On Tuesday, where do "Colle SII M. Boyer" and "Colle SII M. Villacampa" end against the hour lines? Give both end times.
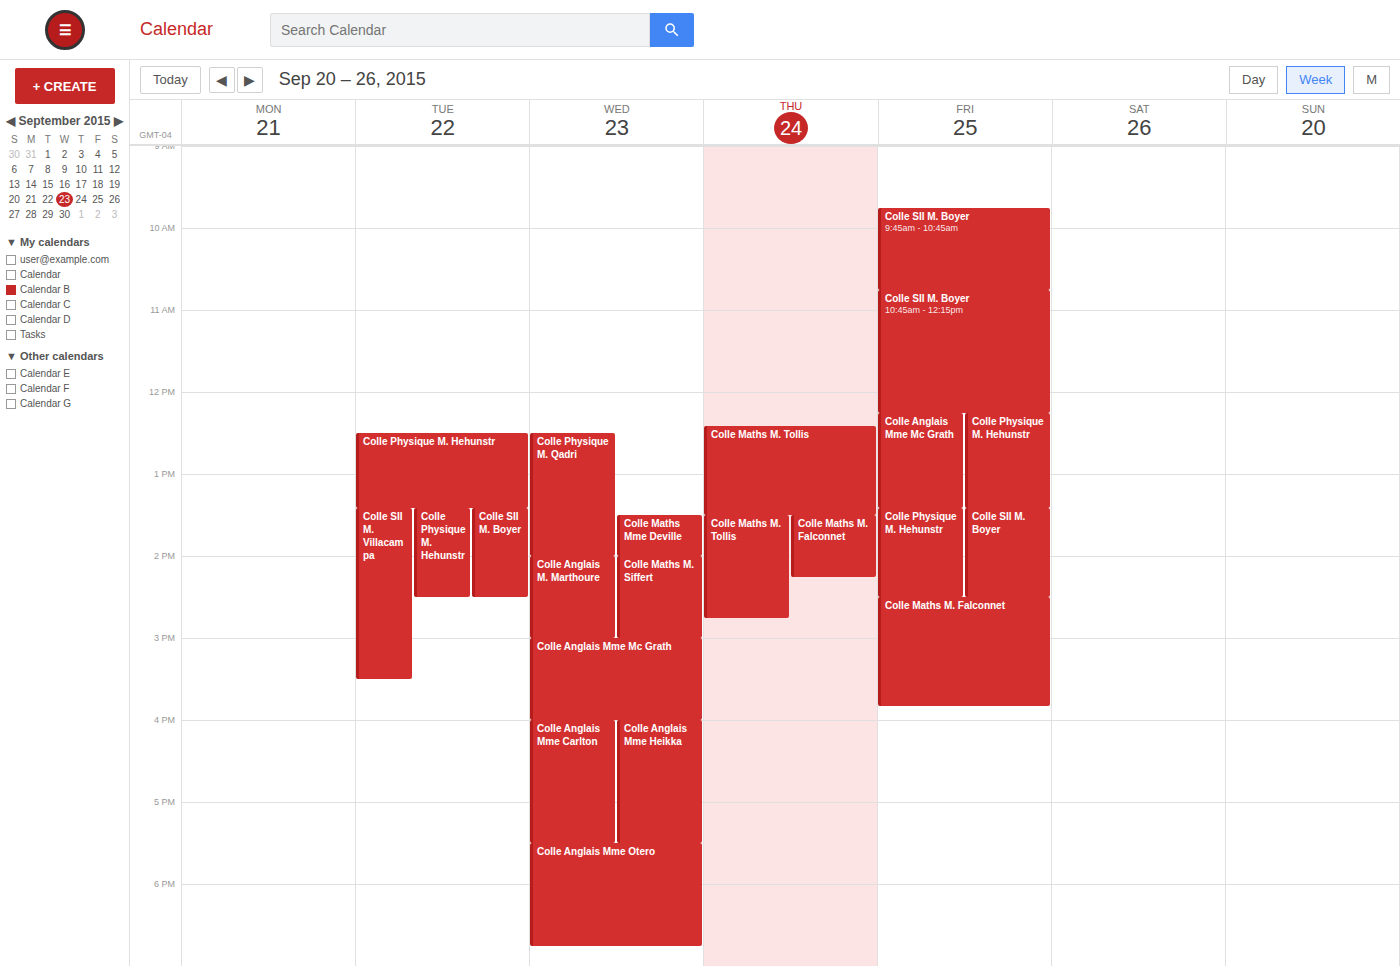
"Colle SII M. Boyer": 2:30 PM, halfway between the 2 PM and 3 PM lines. "Colle SII M. Villacampa": 3:30 PM, halfway between the 3 PM and 4 PM lines.